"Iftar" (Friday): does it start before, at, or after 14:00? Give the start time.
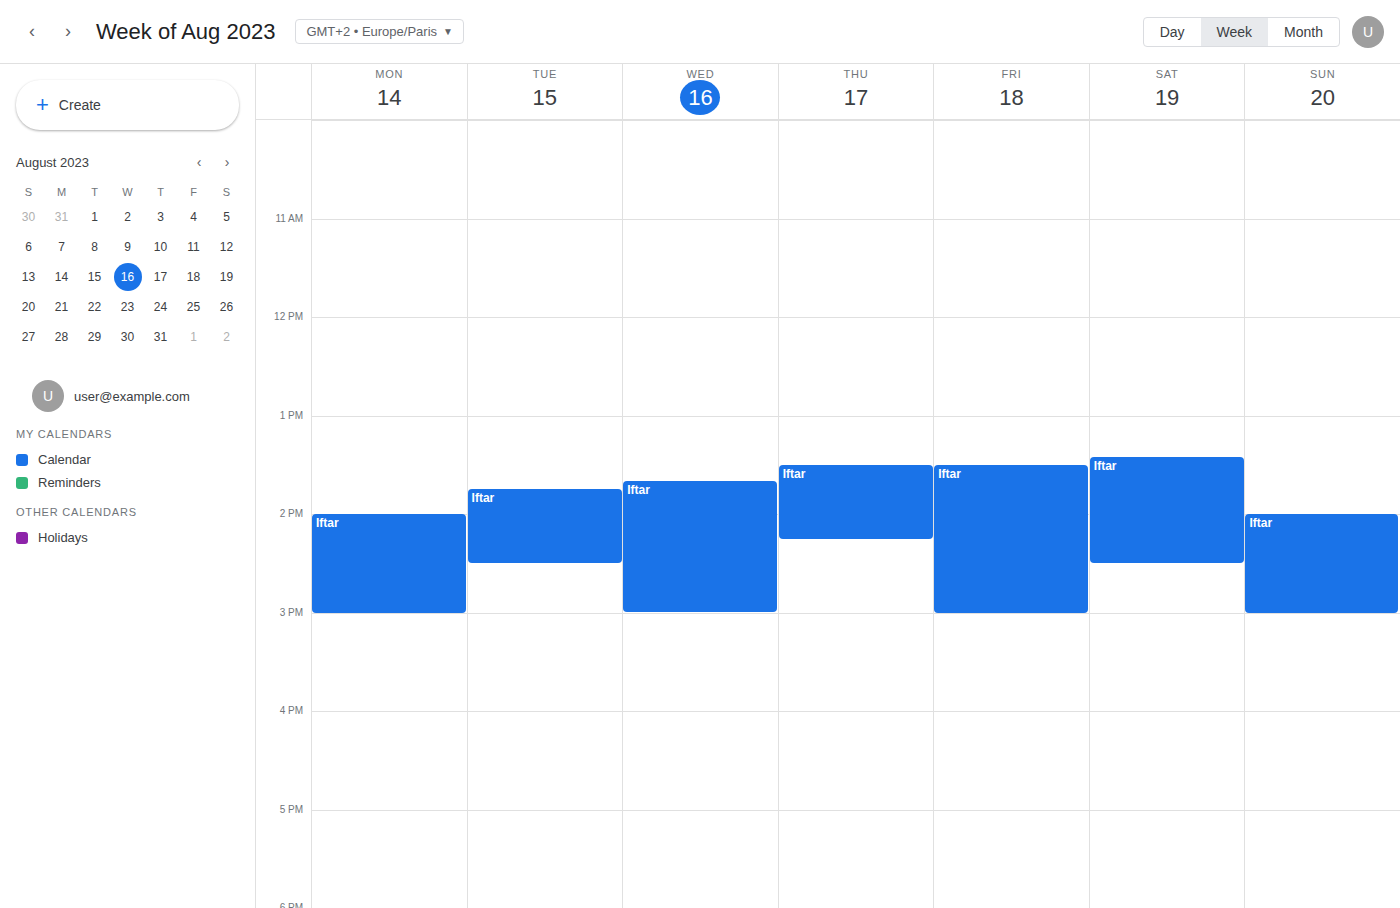
13:30 -- before 14:00, 30 minutes above the 14:00 line.